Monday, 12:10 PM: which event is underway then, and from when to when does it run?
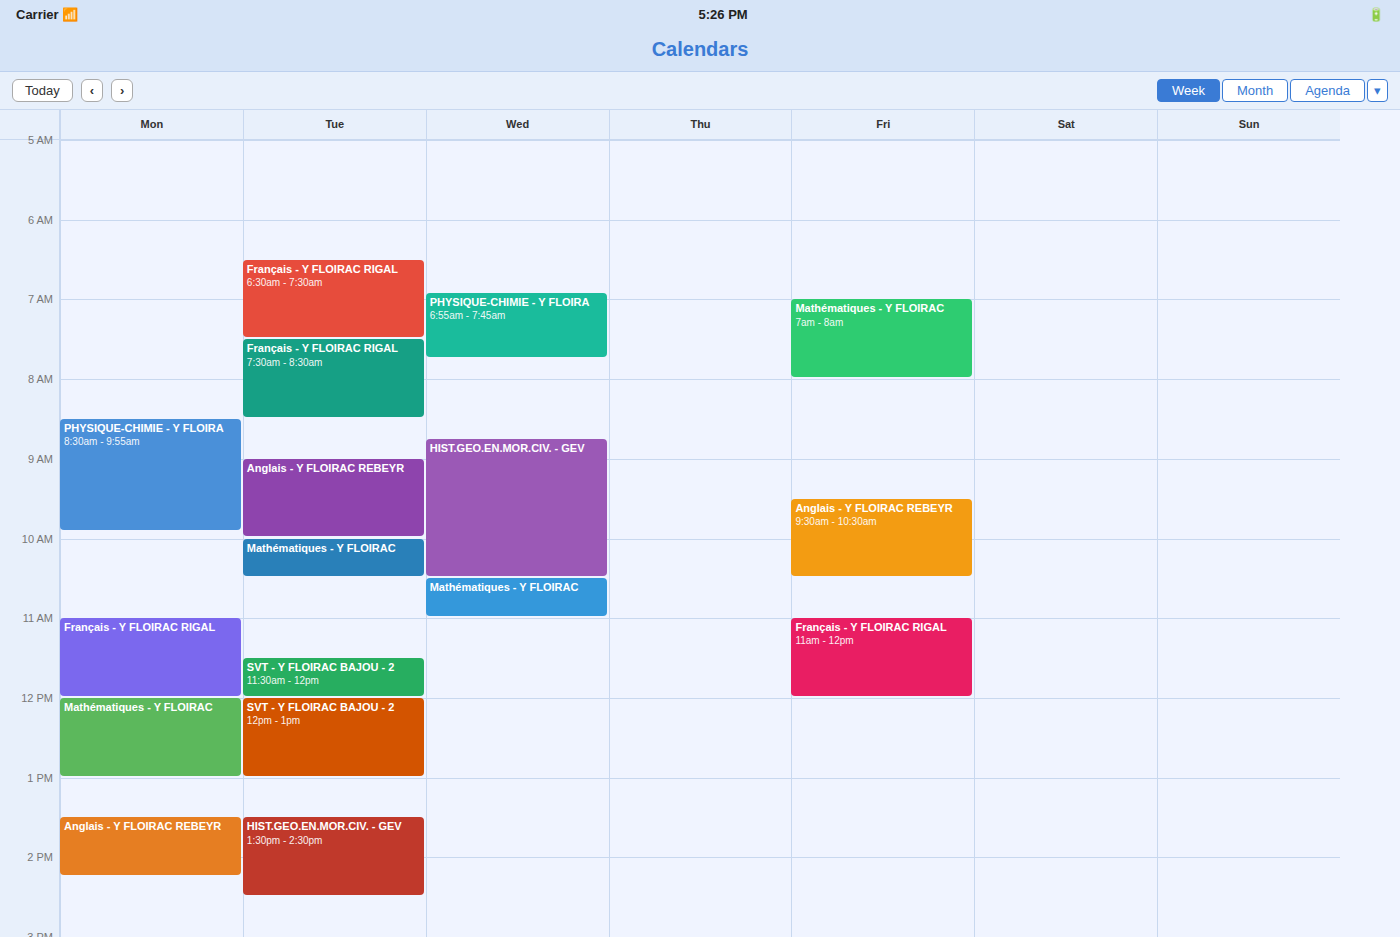
"Mathématiques - Y FLOIRAC", 12:00 PM to 1:00 PM